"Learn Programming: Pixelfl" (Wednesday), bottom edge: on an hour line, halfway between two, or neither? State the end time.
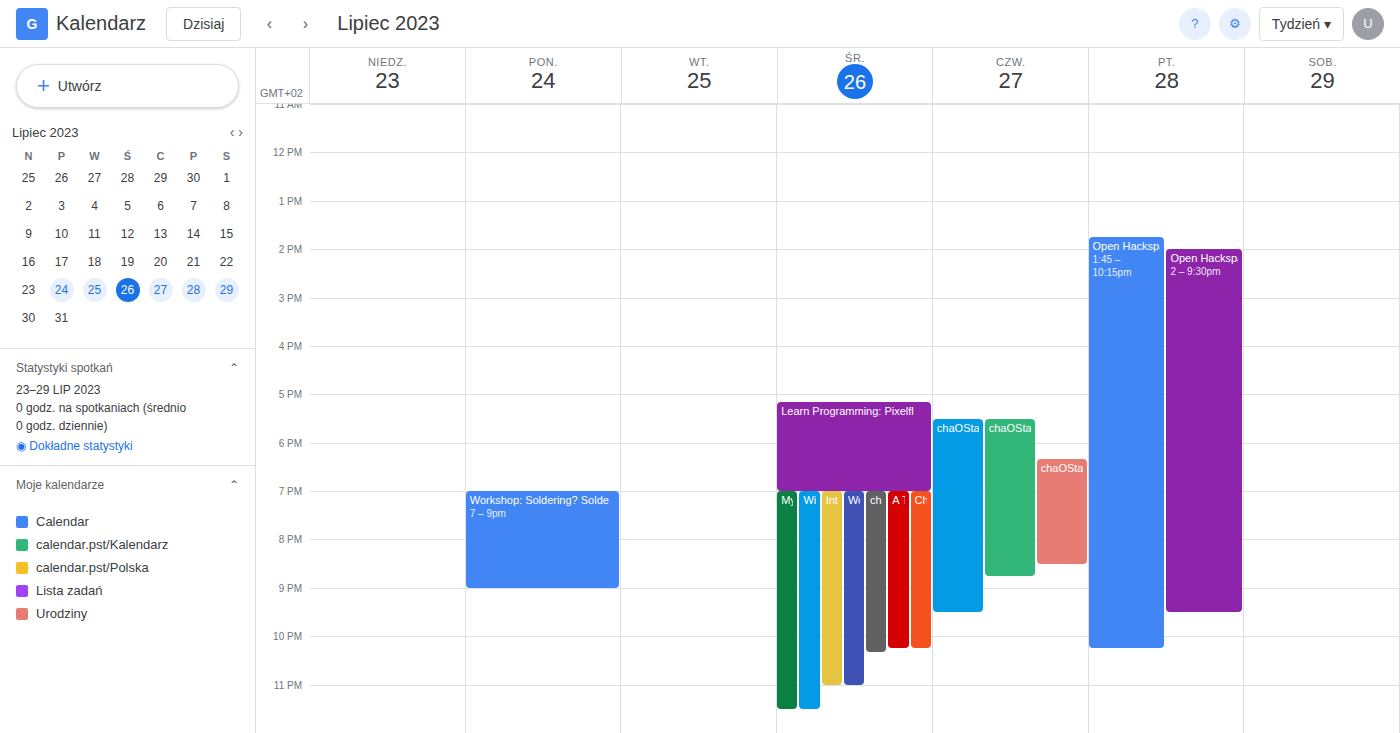
7:00 PM -- exactly on the 7 PM line.